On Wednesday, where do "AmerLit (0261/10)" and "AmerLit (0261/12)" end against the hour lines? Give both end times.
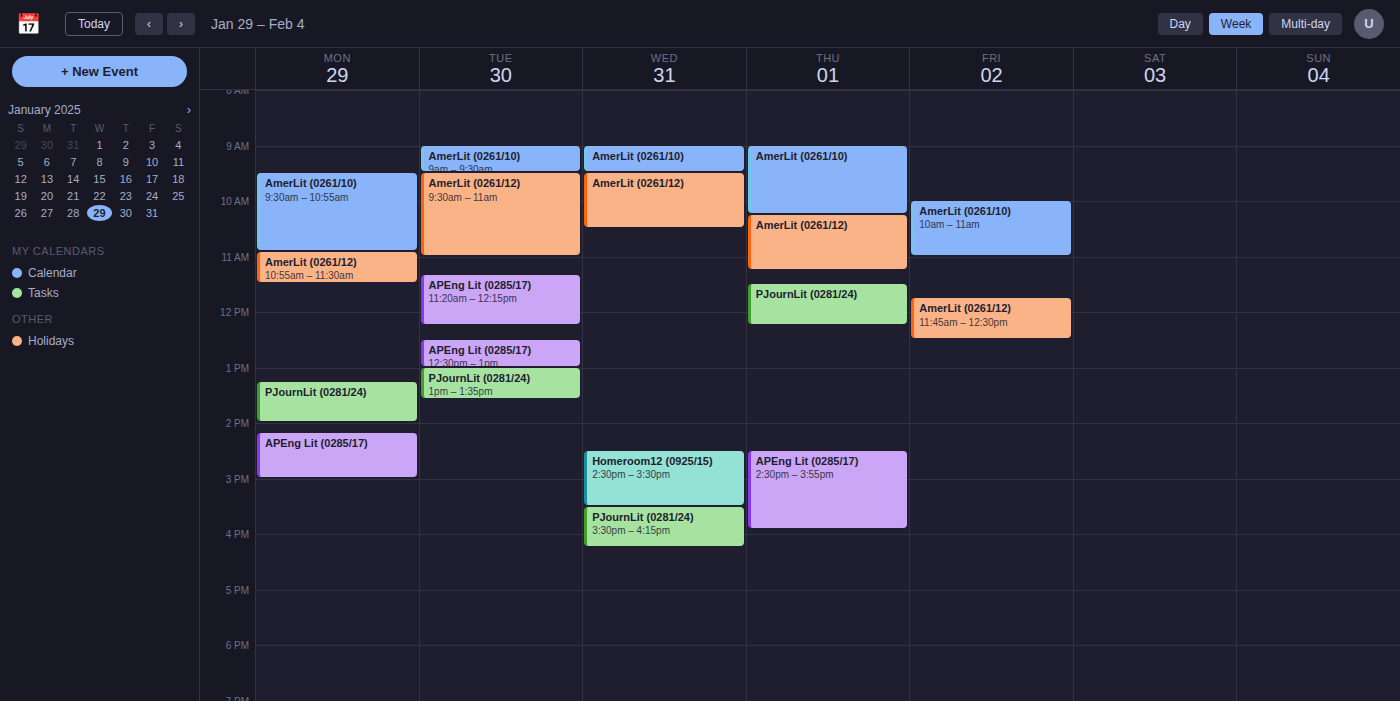
"AmerLit (0261/10)": 09:30, halfway between the 09:00 and 10:00 lines. "AmerLit (0261/12)": 10:30, halfway between the 10:00 and 11:00 lines.